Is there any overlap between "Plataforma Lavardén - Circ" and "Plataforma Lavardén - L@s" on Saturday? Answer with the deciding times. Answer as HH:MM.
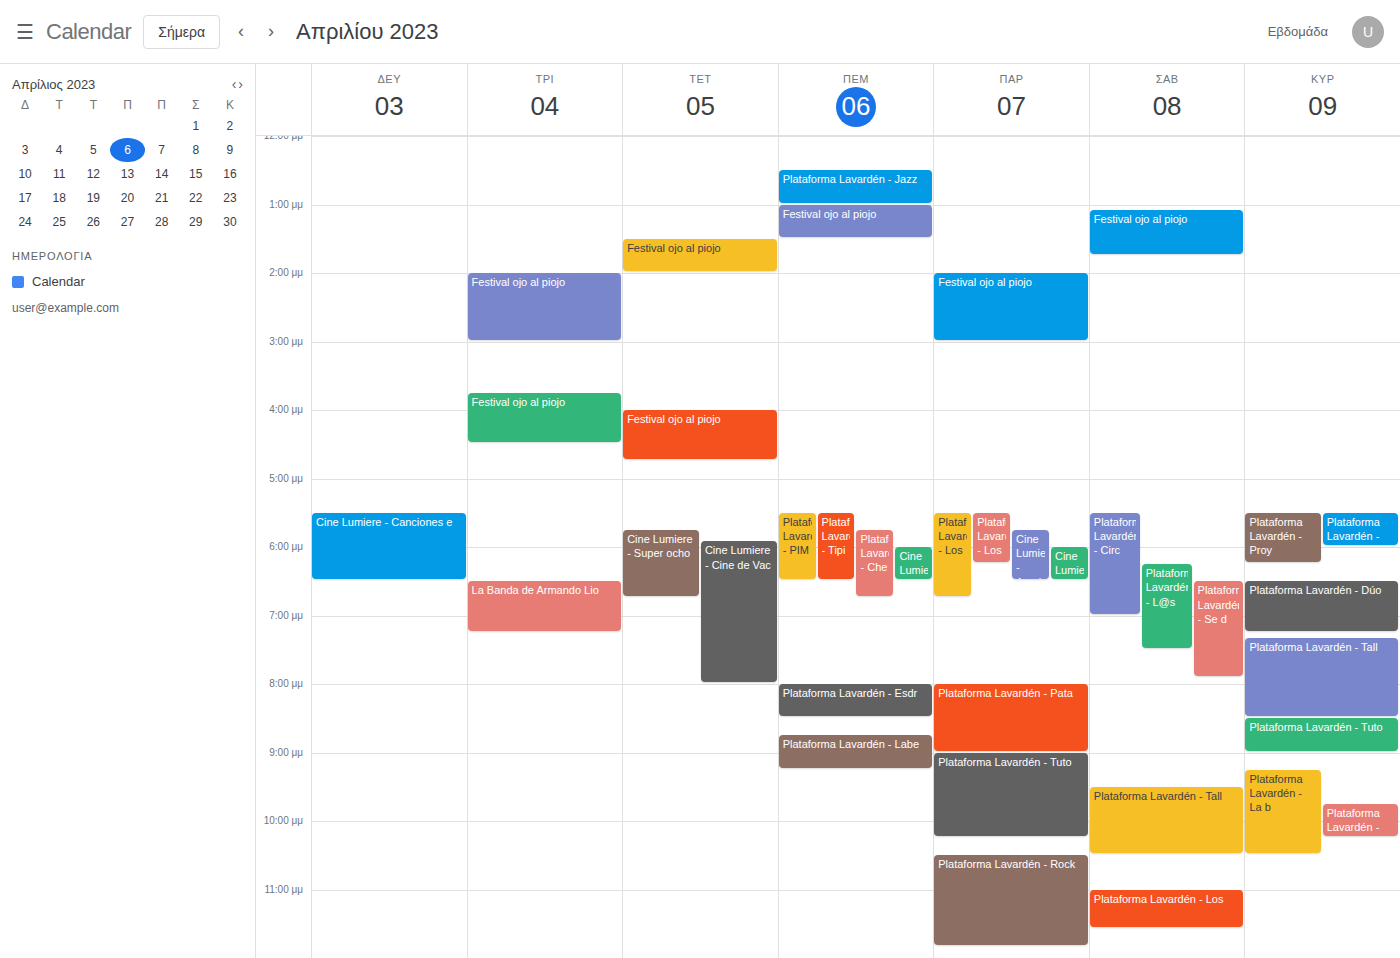
"Plataforma Lavardén - L@s" starts at 18:15, before "Plataforma Lavardén - Circ" ends at 19:00 -- they overlap.